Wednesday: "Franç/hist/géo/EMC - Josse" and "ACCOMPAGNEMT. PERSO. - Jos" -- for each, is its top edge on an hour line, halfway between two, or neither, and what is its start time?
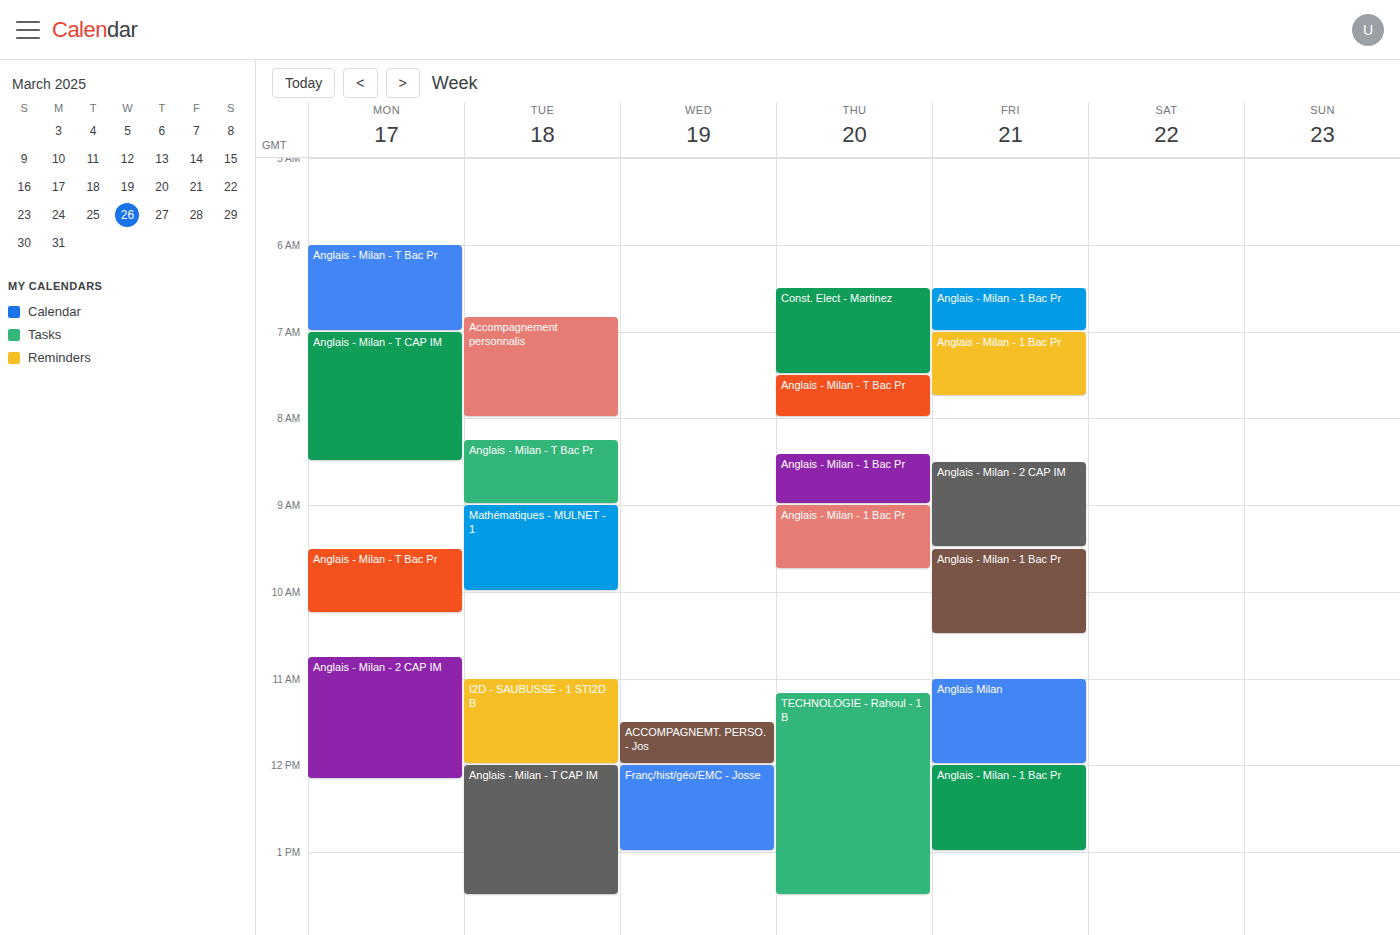
"Franç/hist/géo/EMC - Josse": 12:00, exactly on the 12:00 line. "ACCOMPAGNEMT. PERSO. - Jos": 11:30, halfway between the 11:00 and 12:00 lines.